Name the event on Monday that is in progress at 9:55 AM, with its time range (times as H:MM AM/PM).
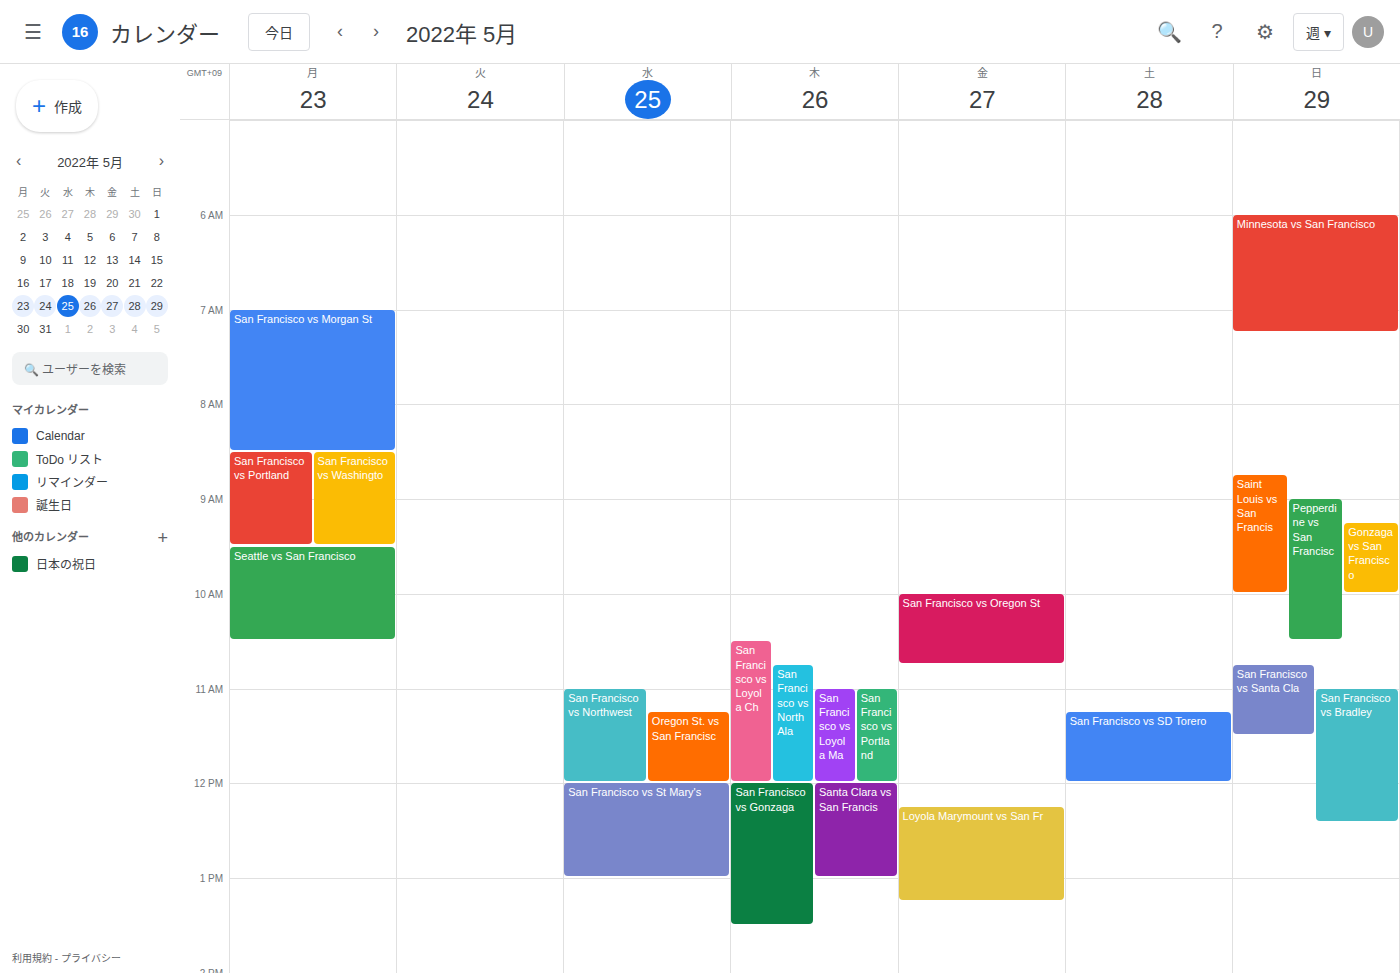
"Seattle vs San Francisco", 9:30 AM to 10:30 AM